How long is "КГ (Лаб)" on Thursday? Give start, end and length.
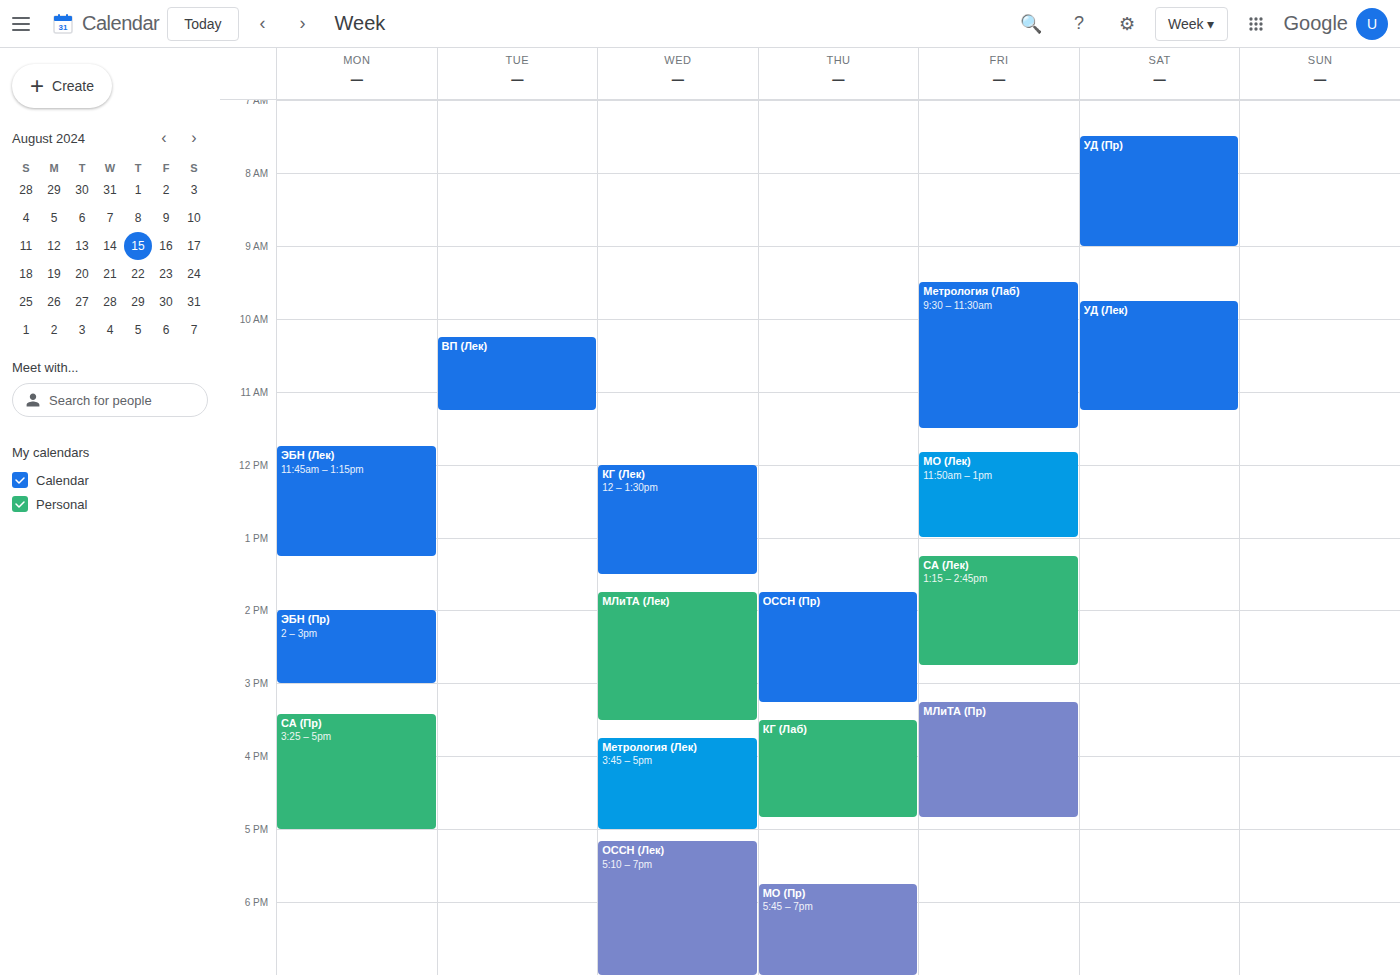
15:30 to 16:50, 1 hour 20 minutes